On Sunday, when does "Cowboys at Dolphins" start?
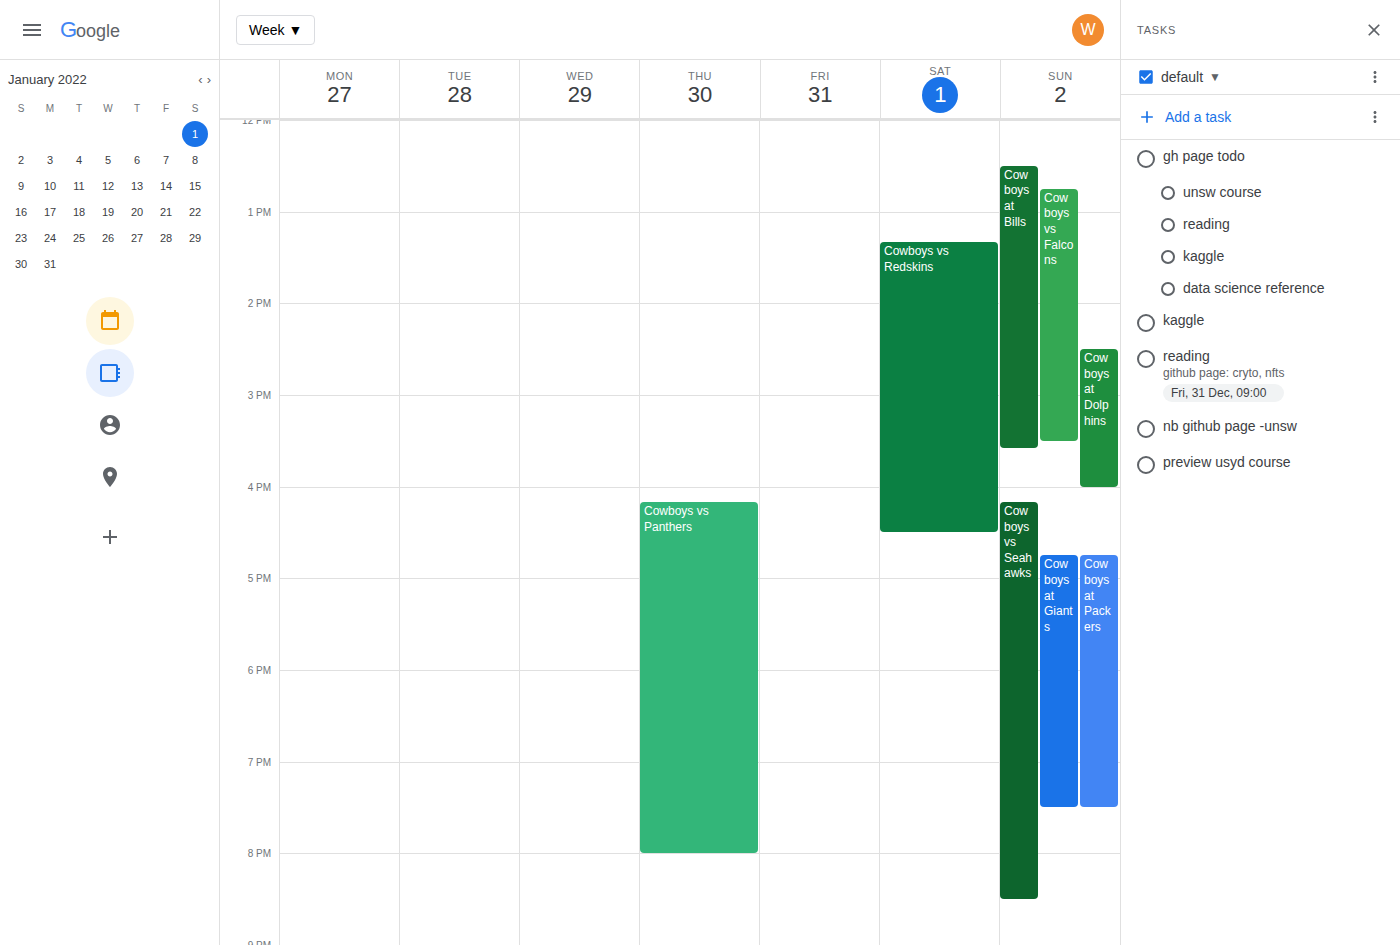
2:30 PM